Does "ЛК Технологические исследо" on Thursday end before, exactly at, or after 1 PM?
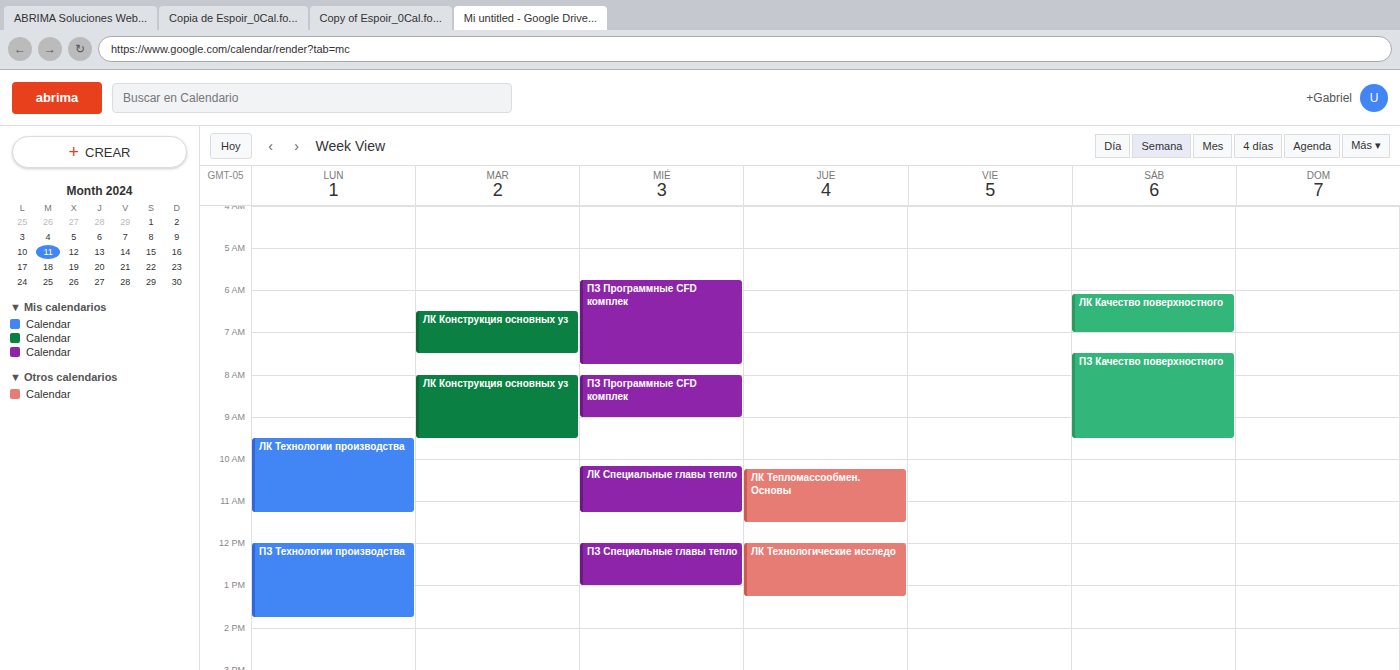
1:15 PM -- after 1 PM, 15 minutes below the 1 PM line.